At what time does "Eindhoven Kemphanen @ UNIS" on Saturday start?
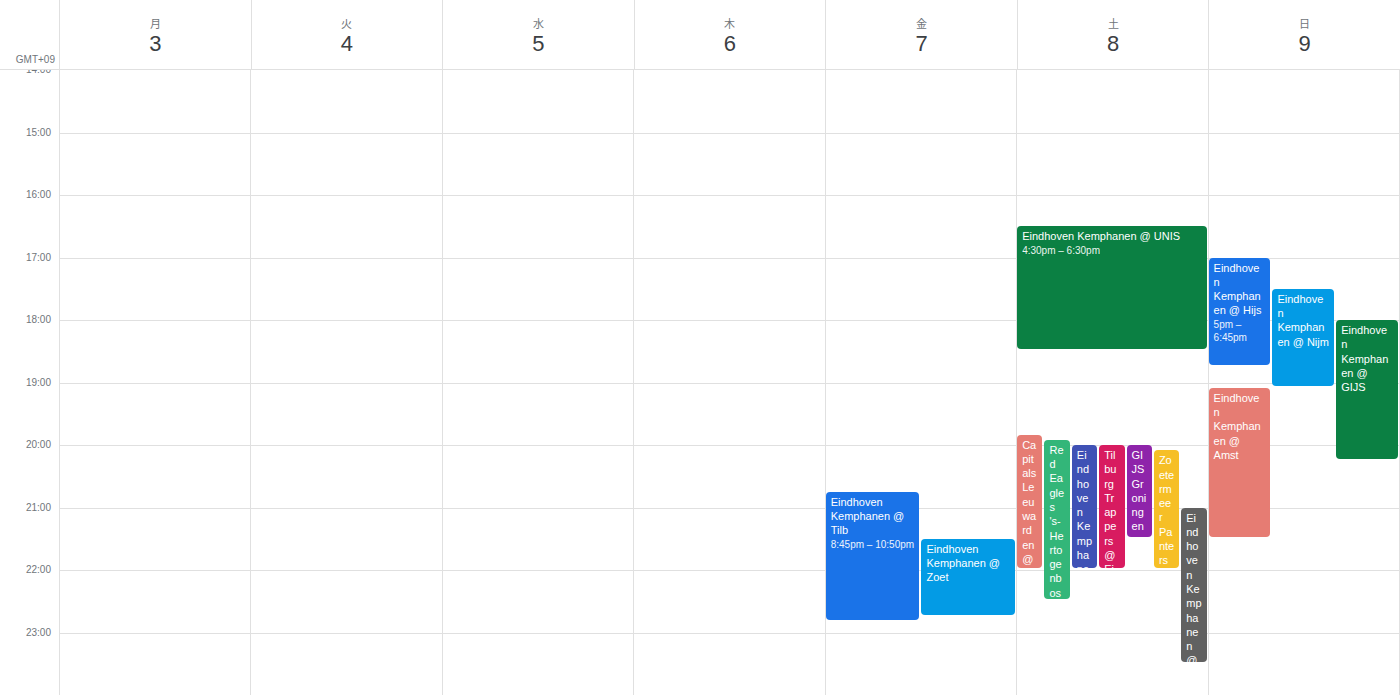
4:30 PM